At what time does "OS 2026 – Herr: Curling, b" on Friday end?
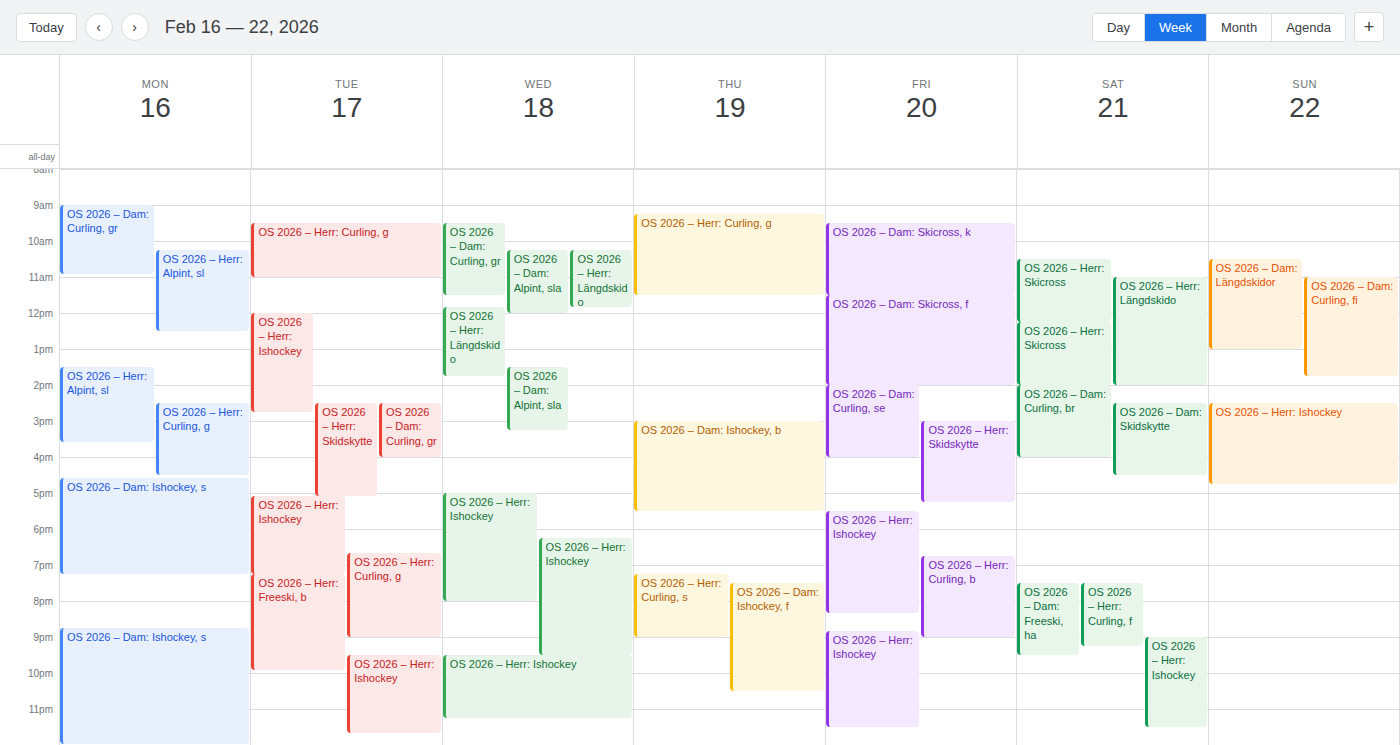
9:00 PM